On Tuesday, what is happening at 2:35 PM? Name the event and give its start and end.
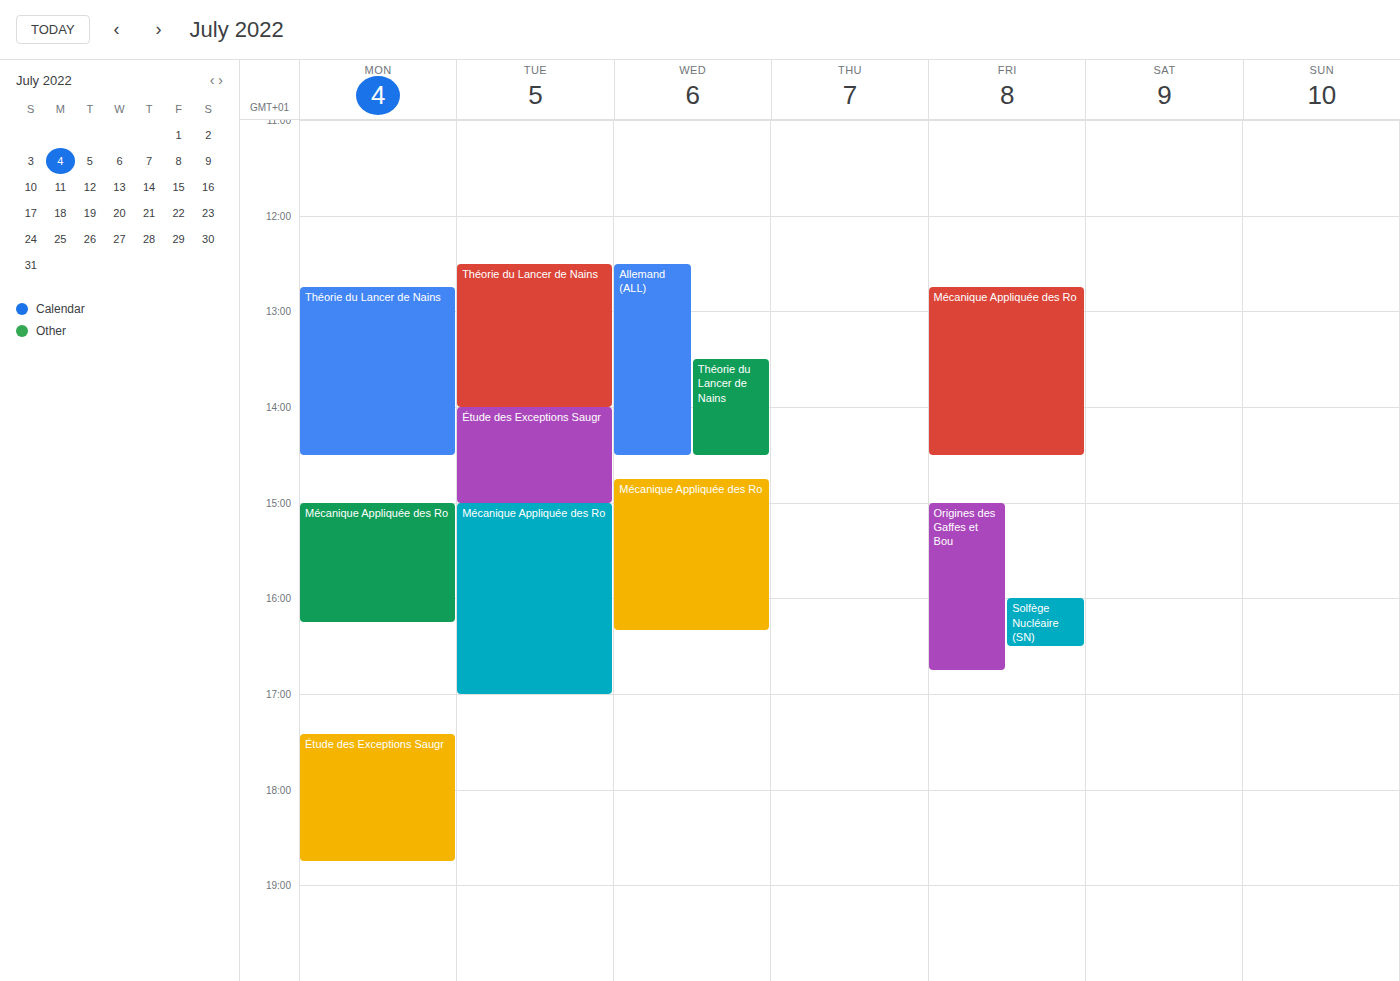
"Étude des Exceptions Saugr", 2:00 PM to 3:00 PM